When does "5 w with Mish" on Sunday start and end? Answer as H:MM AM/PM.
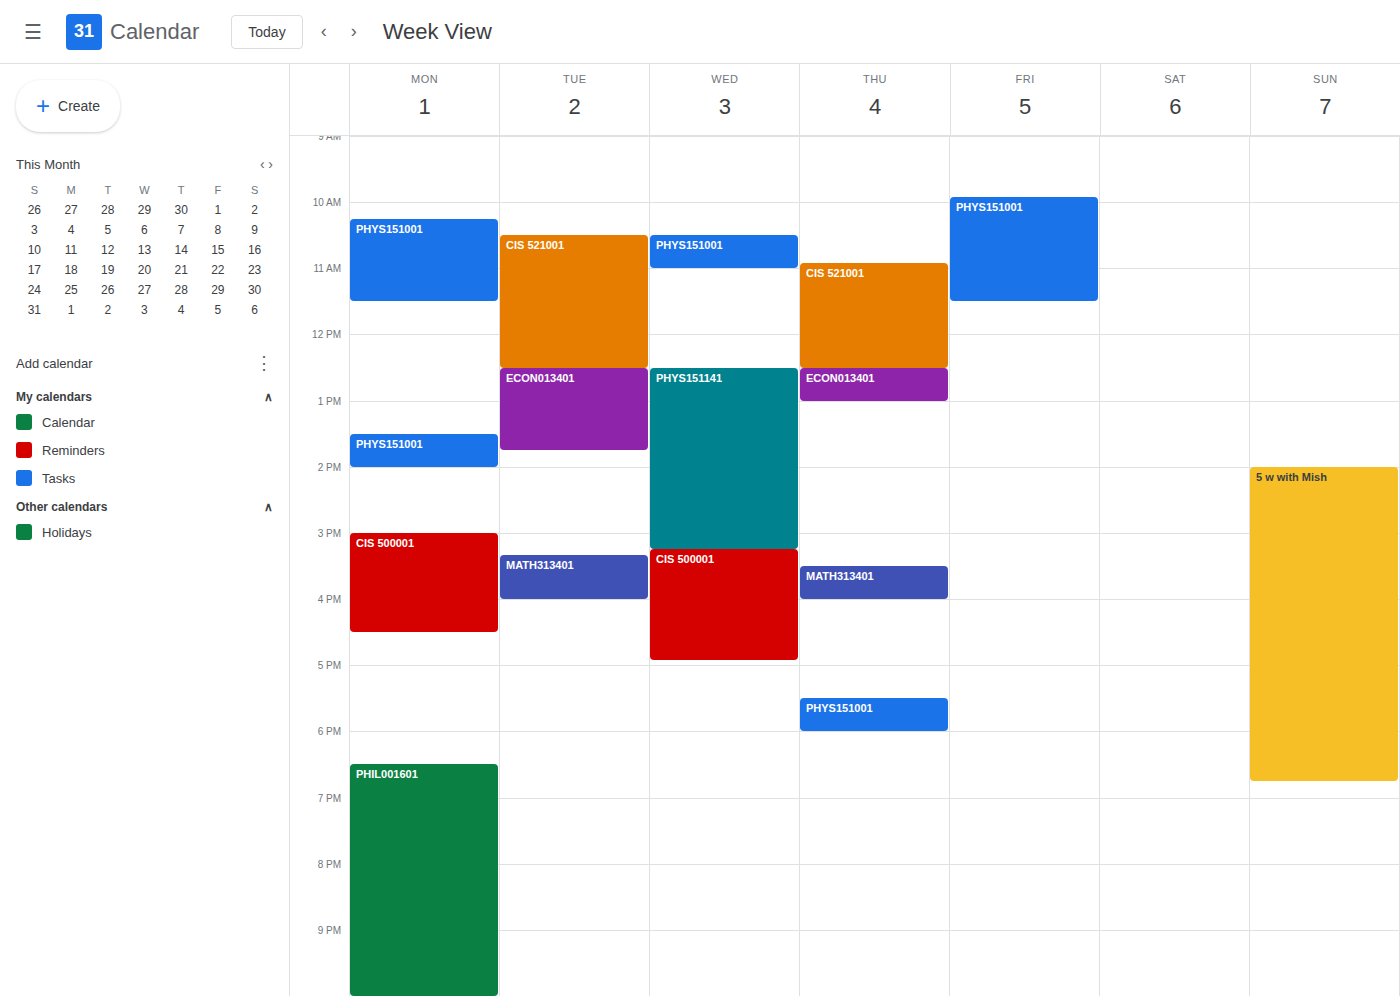
2:00 PM to 6:45 PM